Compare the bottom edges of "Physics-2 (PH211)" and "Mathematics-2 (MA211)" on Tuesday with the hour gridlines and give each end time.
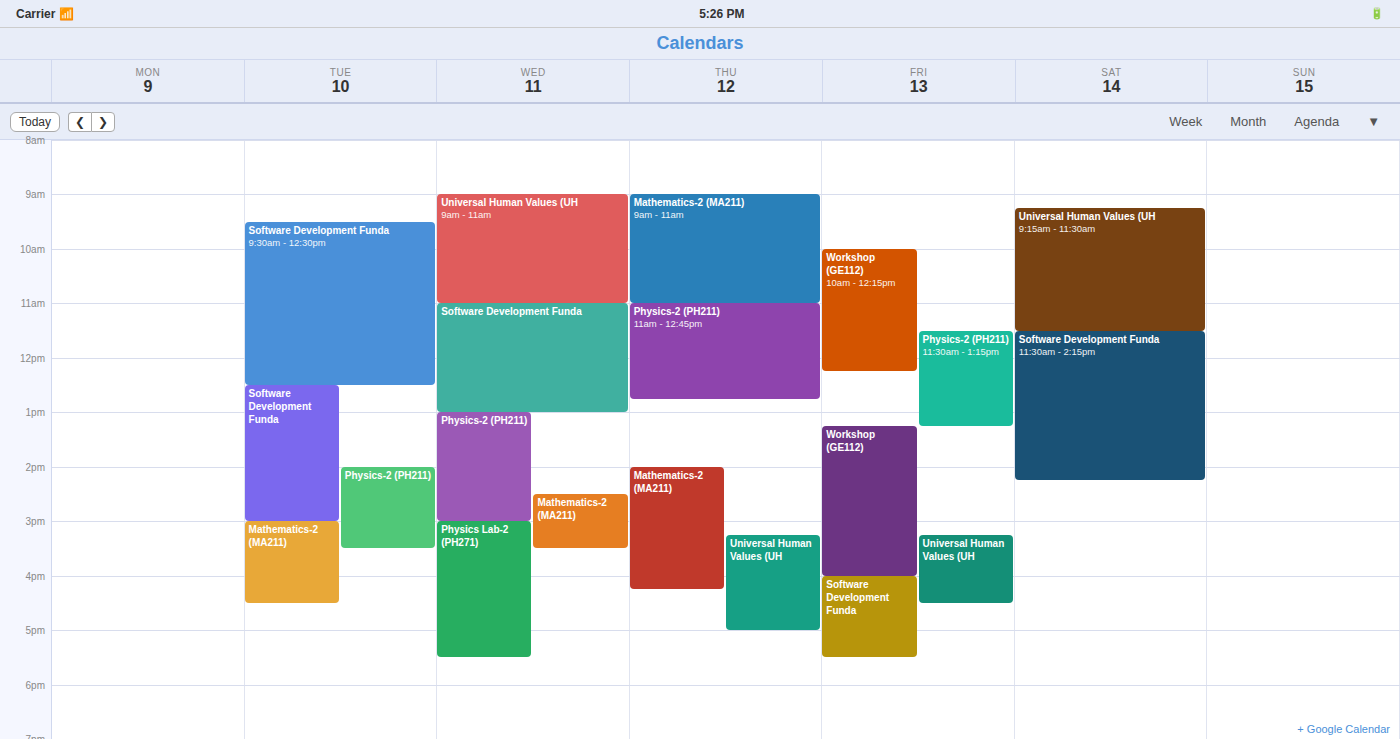
"Physics-2 (PH211)": 15:30, halfway between the 15:00 and 16:00 lines. "Mathematics-2 (MA211)": 16:30, halfway between the 16:00 and 17:00 lines.